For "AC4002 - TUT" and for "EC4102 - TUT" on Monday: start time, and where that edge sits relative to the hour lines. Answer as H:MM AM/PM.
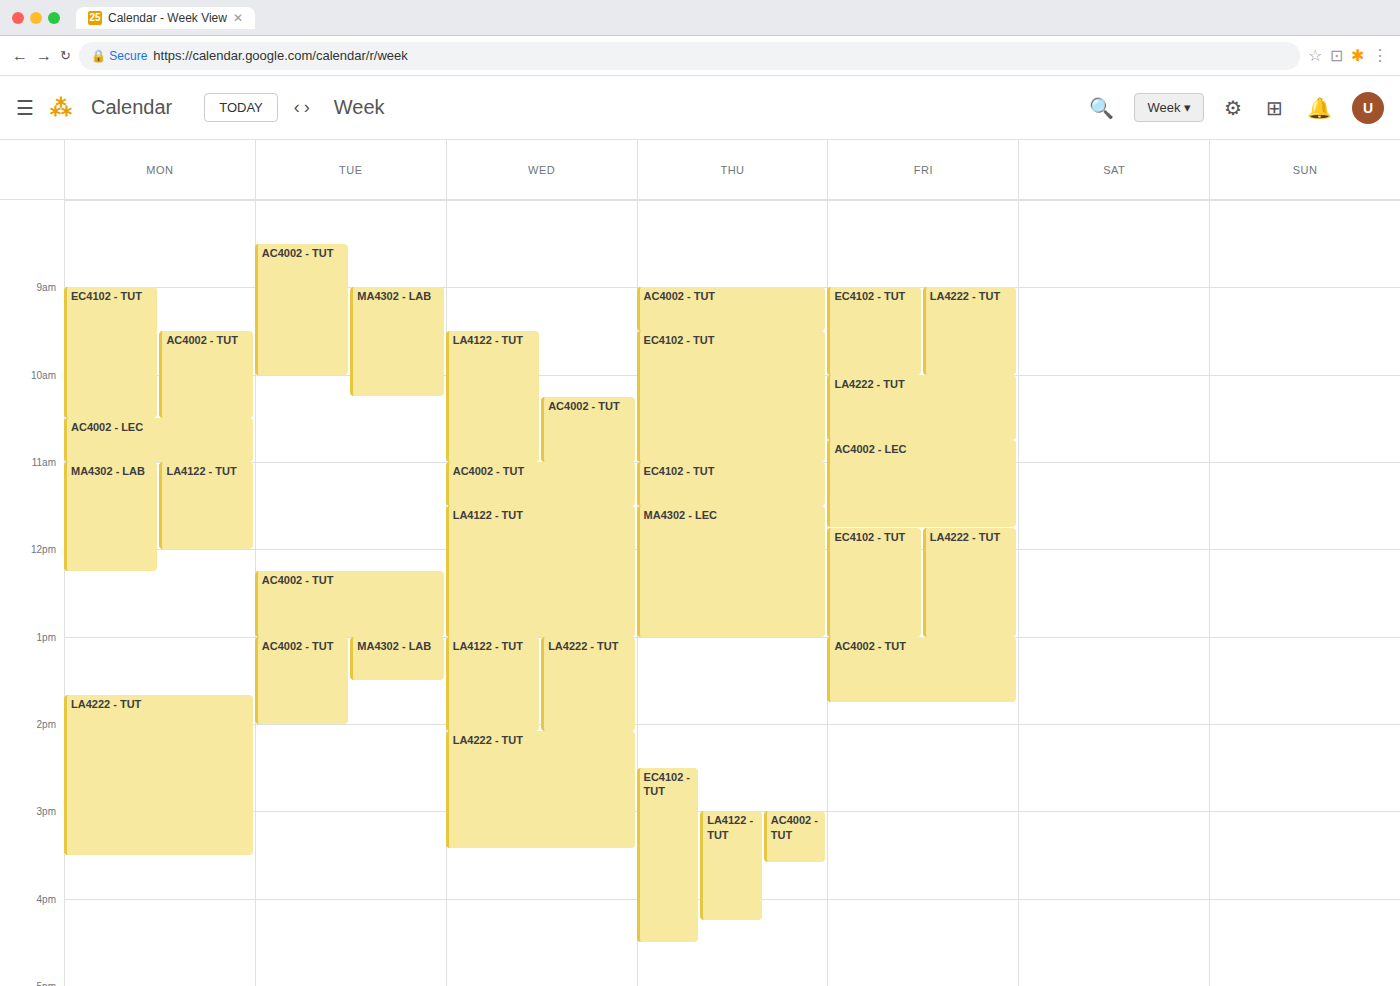
"AC4002 - TUT": 9:30 AM, halfway between the 9 AM and 10 AM lines. "EC4102 - TUT": 9:00 AM, exactly on the 9 AM line.